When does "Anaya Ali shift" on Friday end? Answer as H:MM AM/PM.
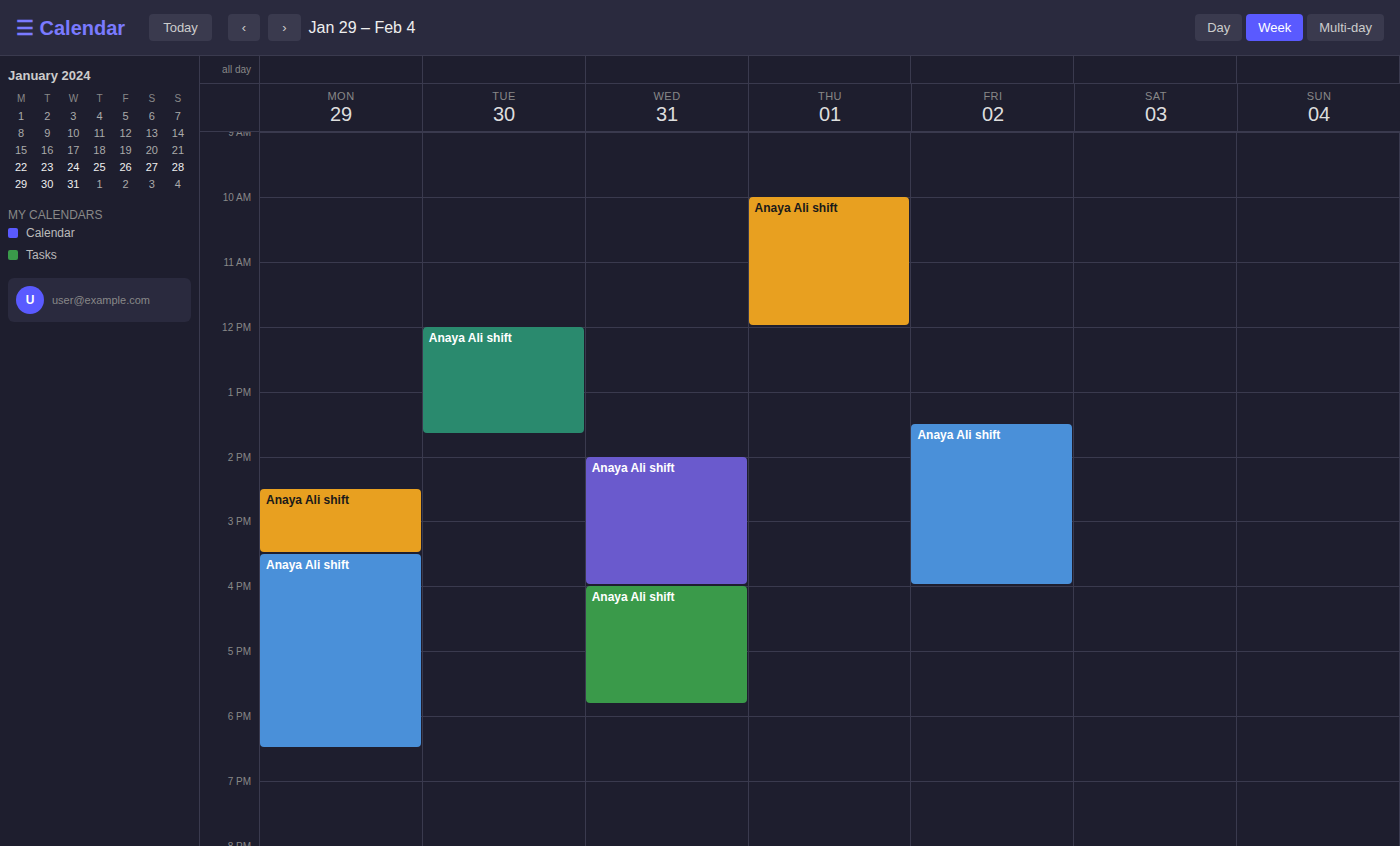
4:00 PM